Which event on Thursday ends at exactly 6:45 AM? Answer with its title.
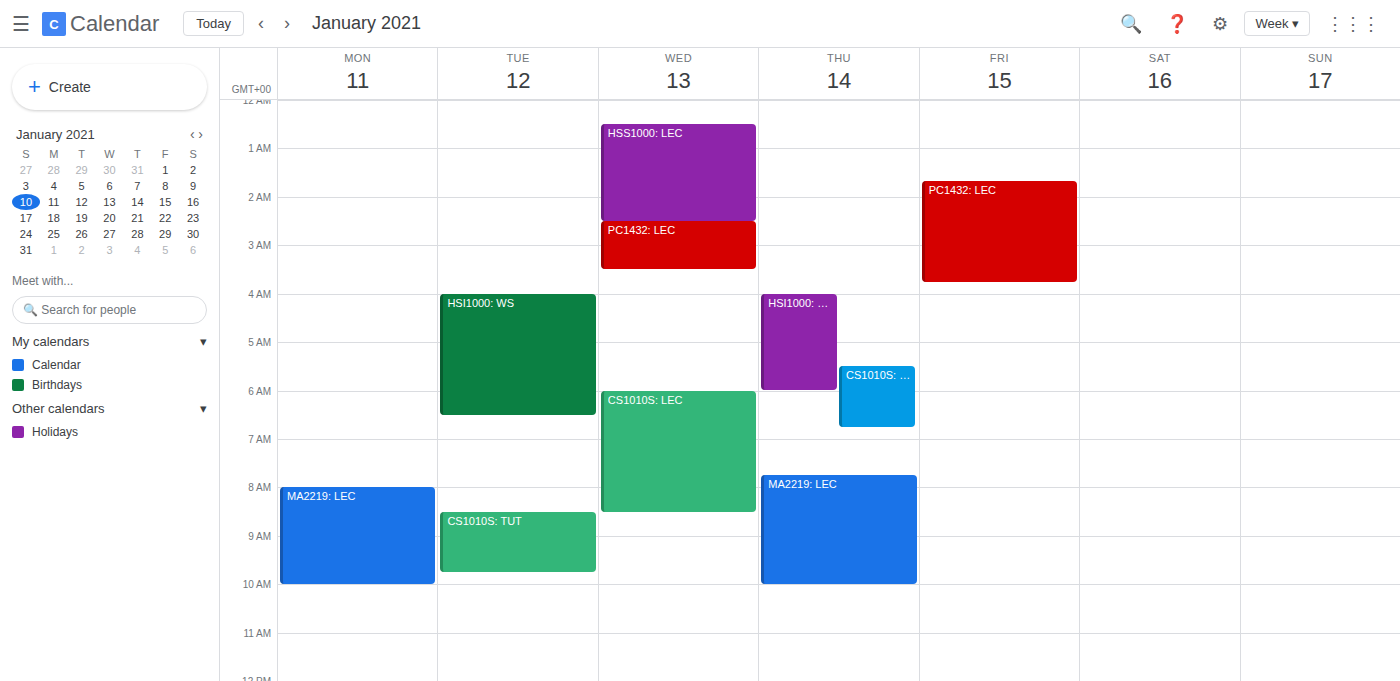
"CS1010S: REC"